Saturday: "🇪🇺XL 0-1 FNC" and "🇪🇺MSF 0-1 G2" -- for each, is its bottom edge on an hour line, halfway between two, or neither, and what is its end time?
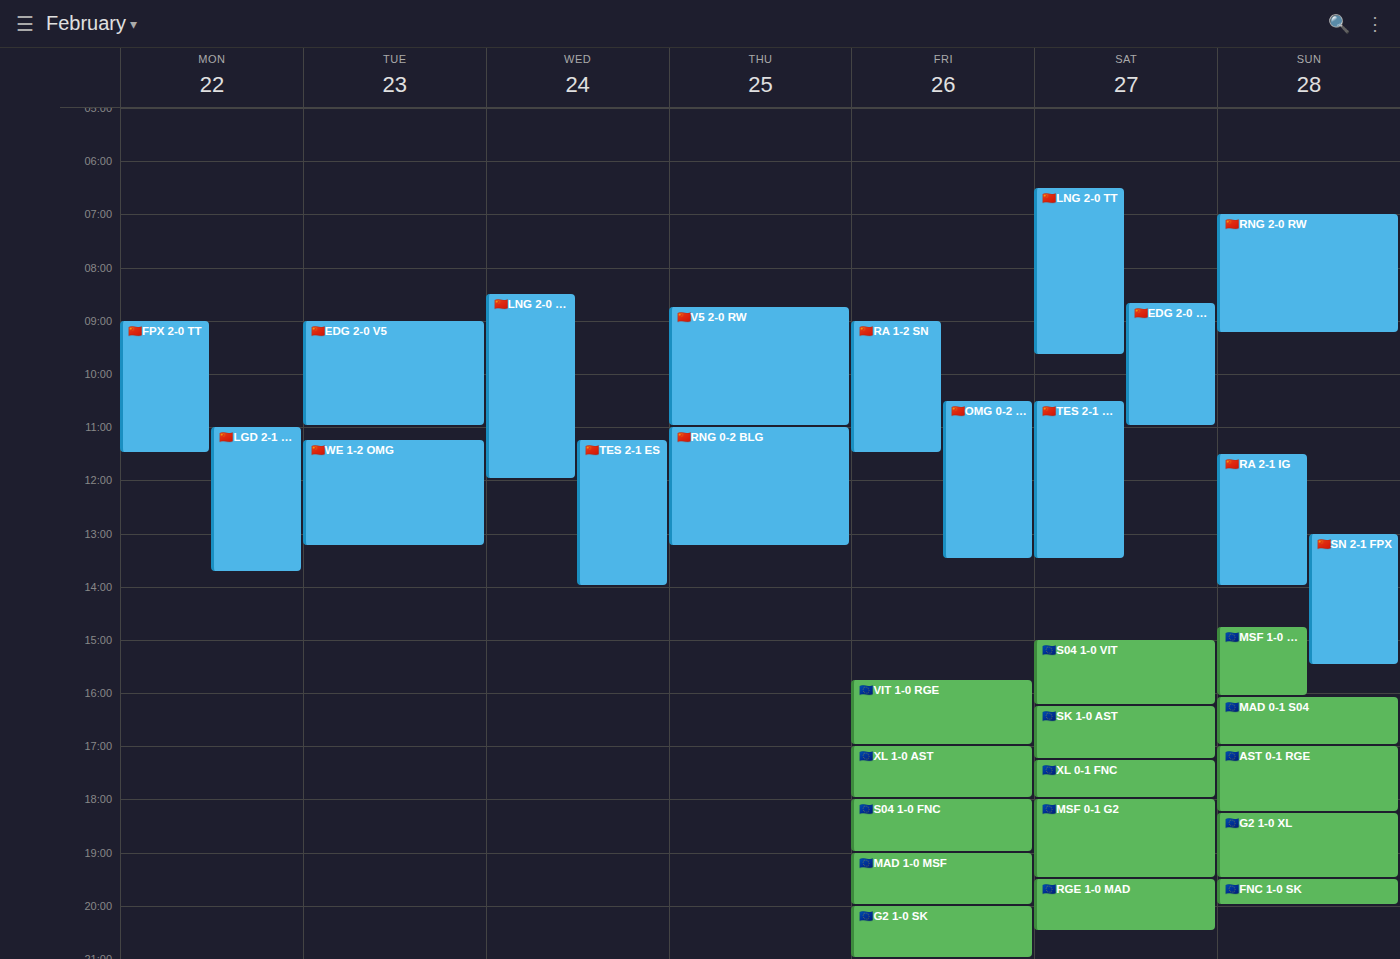
"🇪🇺XL 0-1 FNC": 6:00 PM, exactly on the 6 PM line. "🇪🇺MSF 0-1 G2": 7:30 PM, halfway between the 7 PM and 8 PM lines.